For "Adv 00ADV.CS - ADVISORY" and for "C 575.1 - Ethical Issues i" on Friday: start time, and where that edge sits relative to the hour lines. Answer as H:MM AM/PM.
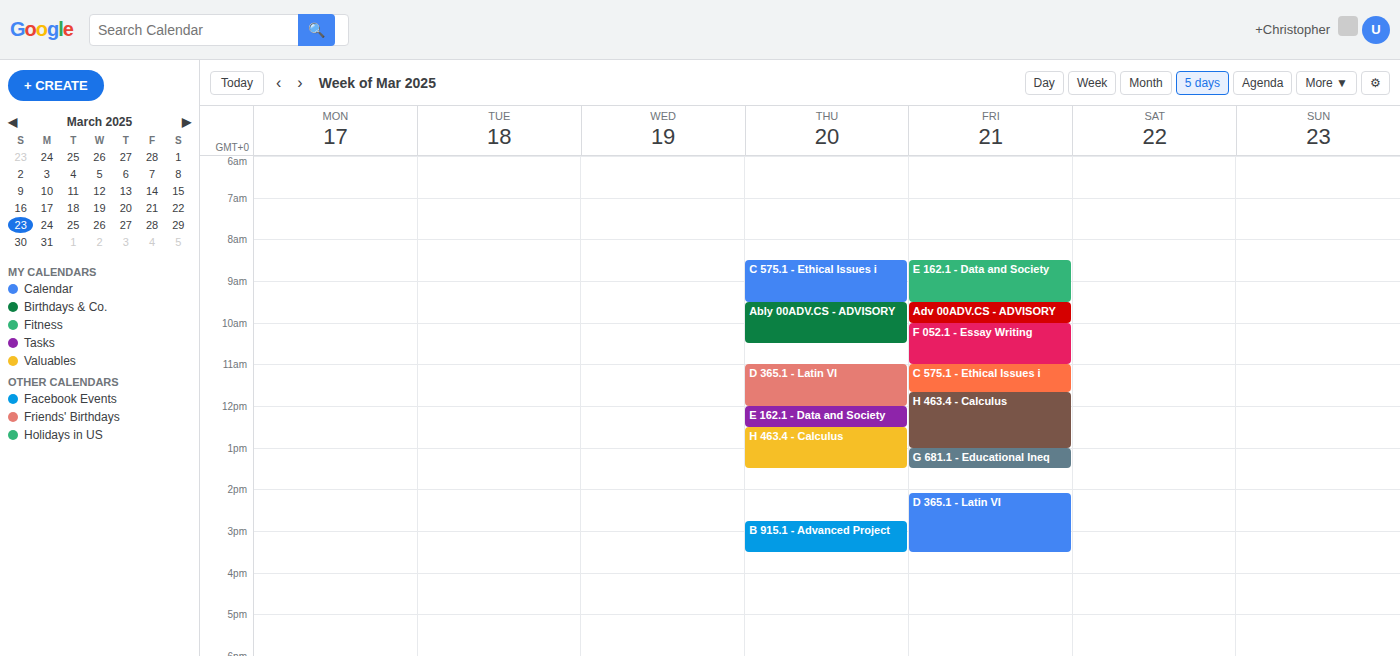
"Adv 00ADV.CS - ADVISORY": 9:30 AM, halfway between the 9 AM and 10 AM lines. "C 575.1 - Ethical Issues i": 11:00 AM, exactly on the 11 AM line.